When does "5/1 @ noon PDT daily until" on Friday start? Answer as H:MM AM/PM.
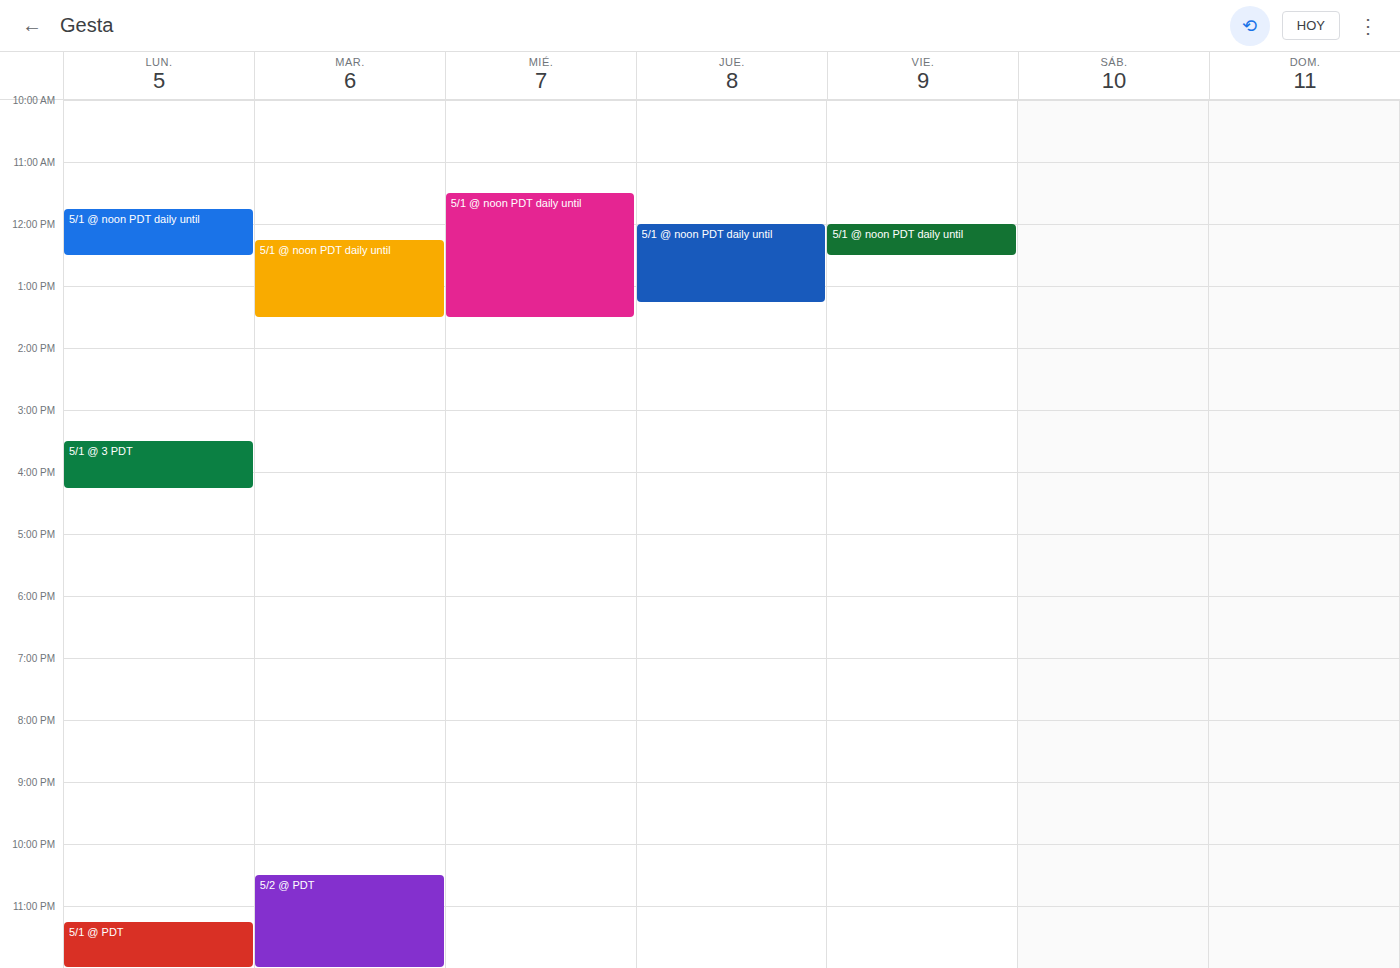
12:00 PM